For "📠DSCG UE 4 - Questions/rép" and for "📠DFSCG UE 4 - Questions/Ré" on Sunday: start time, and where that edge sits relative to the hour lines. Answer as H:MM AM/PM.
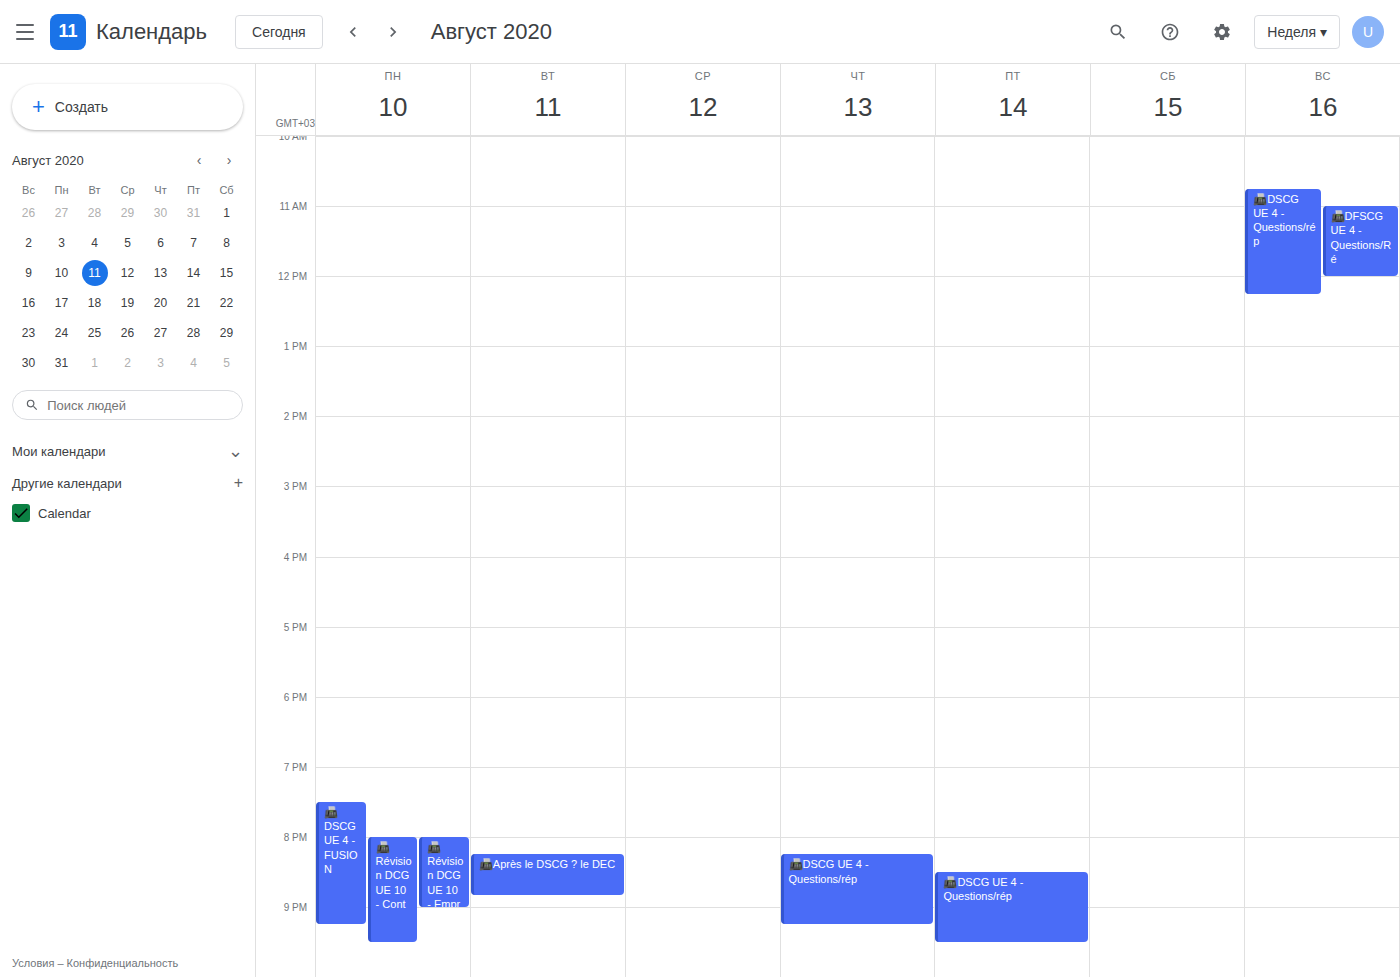
"📠DSCG UE 4 - Questions/rép": 10:45 AM, neither: three quarters of the way from the 10 AM line to the 11 AM line. "📠DFSCG UE 4 - Questions/Ré": 11:00 AM, exactly on the 11 AM line.